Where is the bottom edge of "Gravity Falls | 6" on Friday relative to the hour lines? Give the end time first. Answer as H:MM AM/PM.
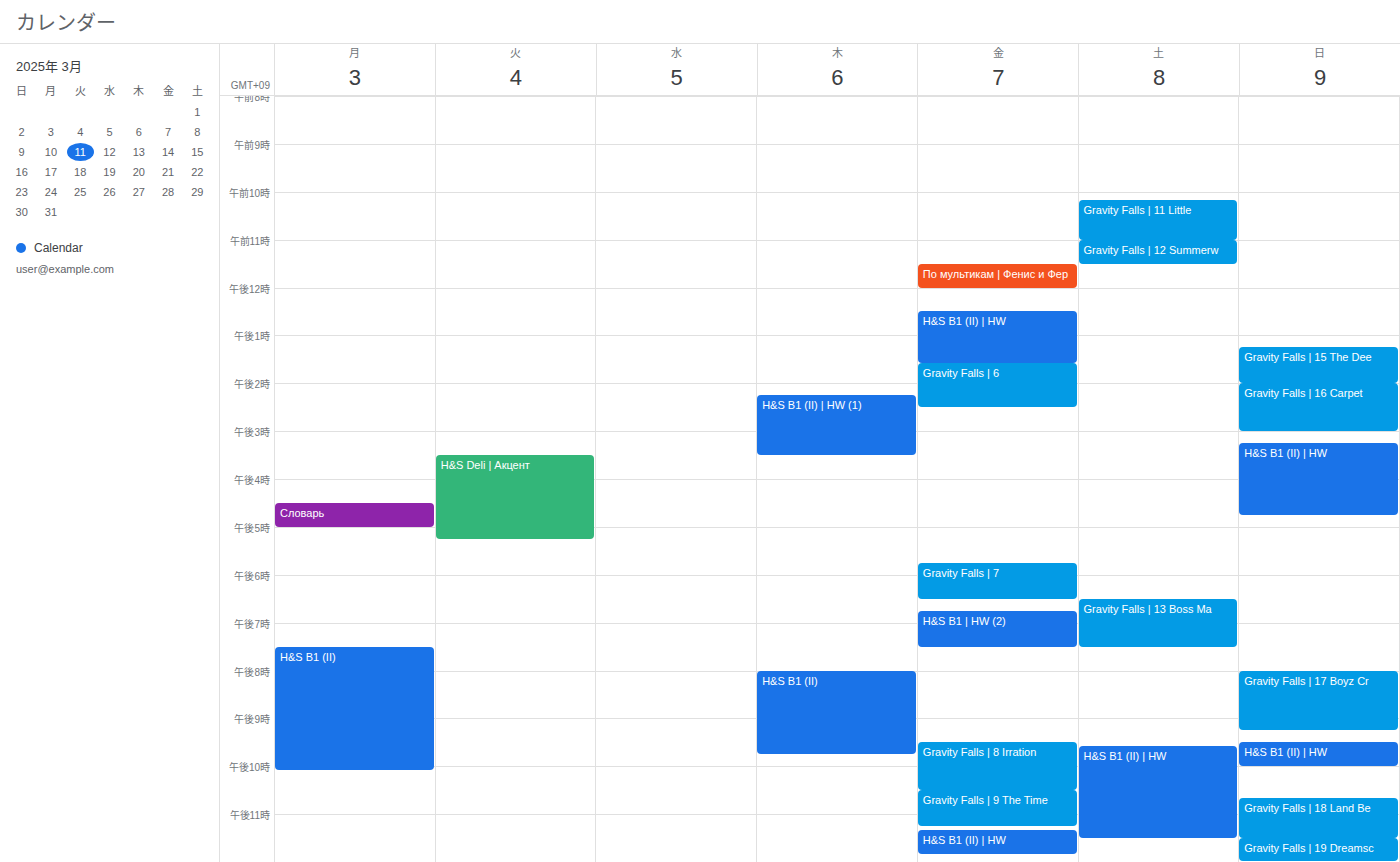
2:30 PM -- halfway between the 2 PM and 3 PM lines.